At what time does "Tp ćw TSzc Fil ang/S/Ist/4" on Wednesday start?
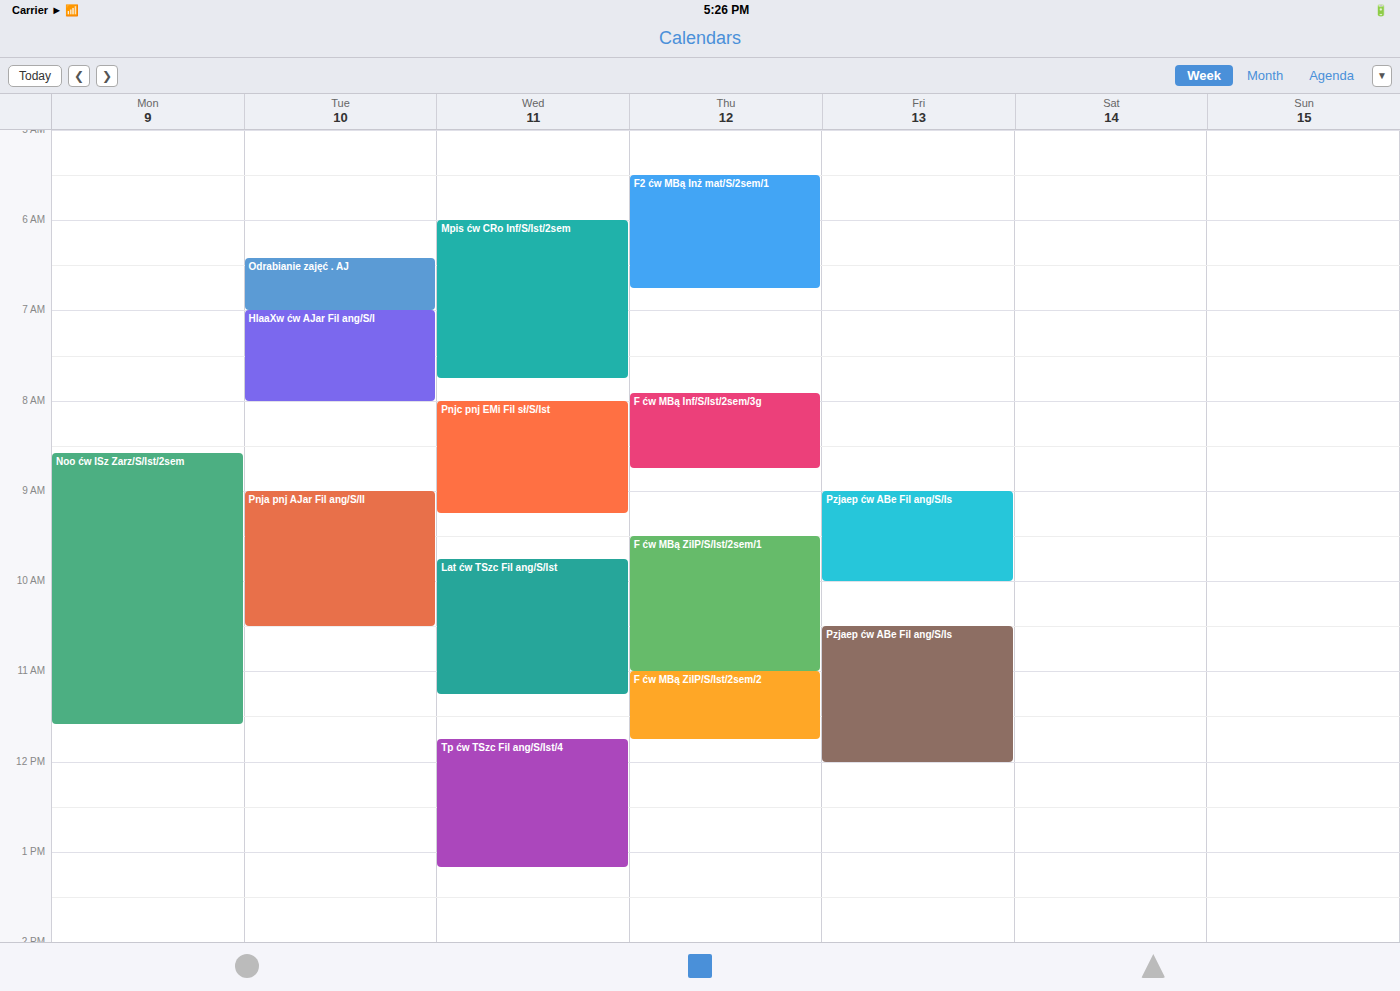
11:45 AM